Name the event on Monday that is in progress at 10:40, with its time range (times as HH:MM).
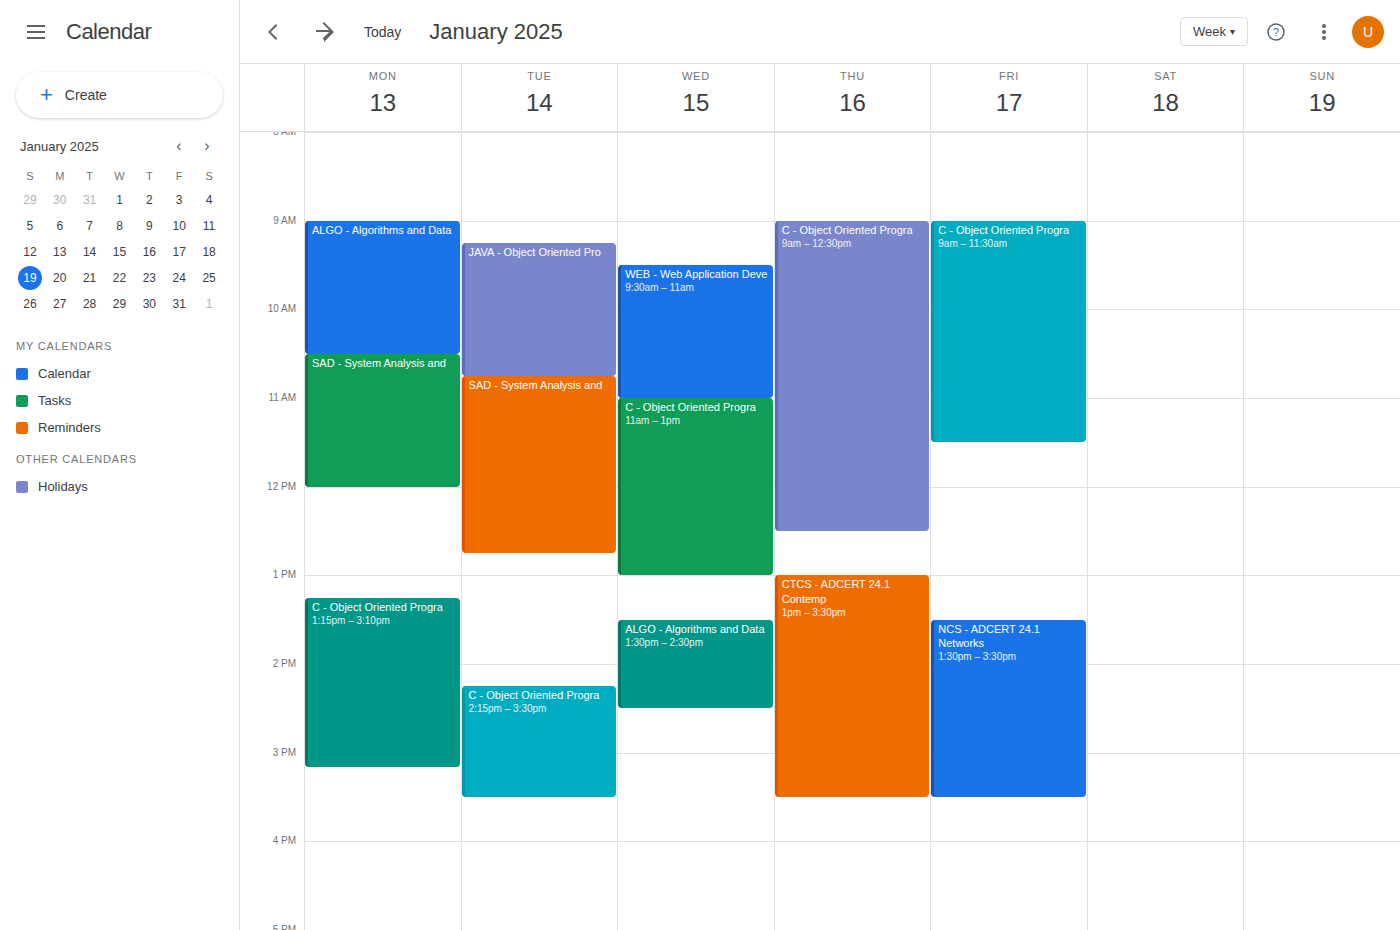
"SAD - System Analysis and", 10:30 to 12:00